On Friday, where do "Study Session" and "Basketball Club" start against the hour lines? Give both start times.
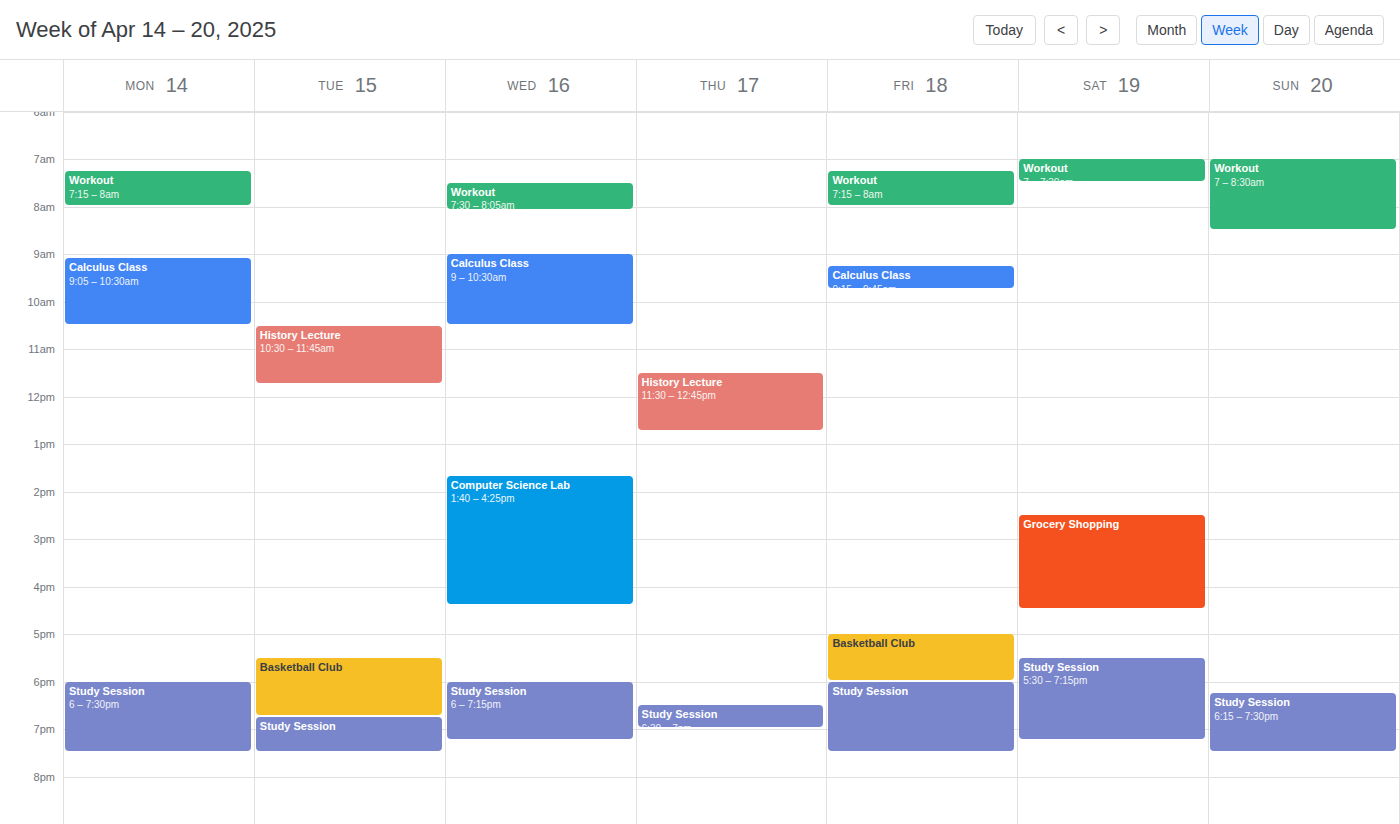
"Study Session": 6:00 PM, exactly on the 6 PM line. "Basketball Club": 5:00 PM, exactly on the 5 PM line.